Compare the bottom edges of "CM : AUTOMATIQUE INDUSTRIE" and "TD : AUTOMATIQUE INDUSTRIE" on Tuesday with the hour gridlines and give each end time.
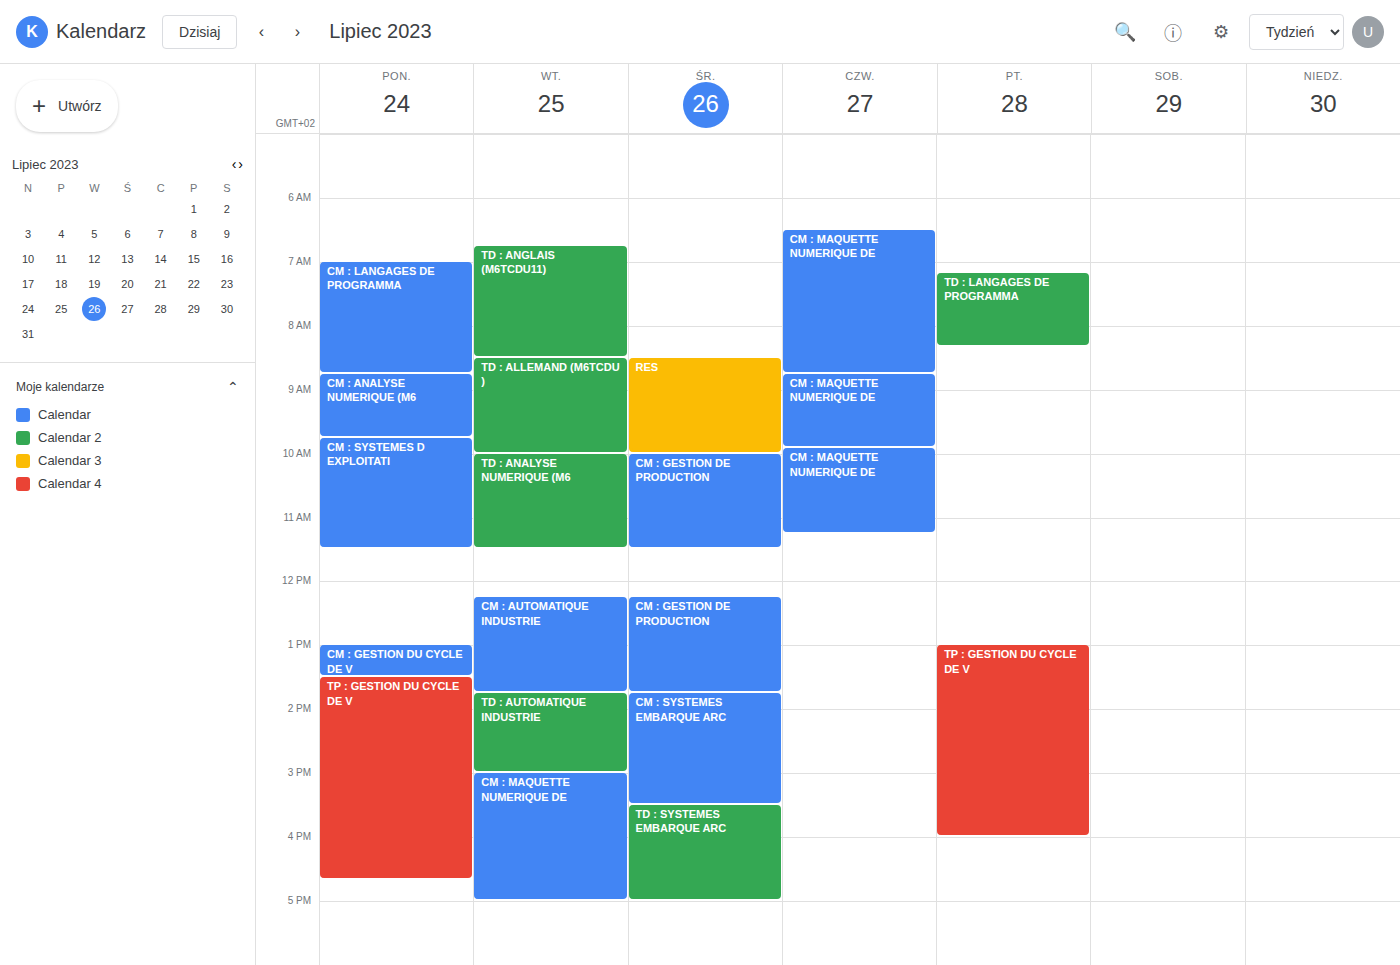
"CM : AUTOMATIQUE INDUSTRIE": 1:45 PM, neither: three quarters of the way from the 1 PM line to the 2 PM line. "TD : AUTOMATIQUE INDUSTRIE": 3:00 PM, exactly on the 3 PM line.